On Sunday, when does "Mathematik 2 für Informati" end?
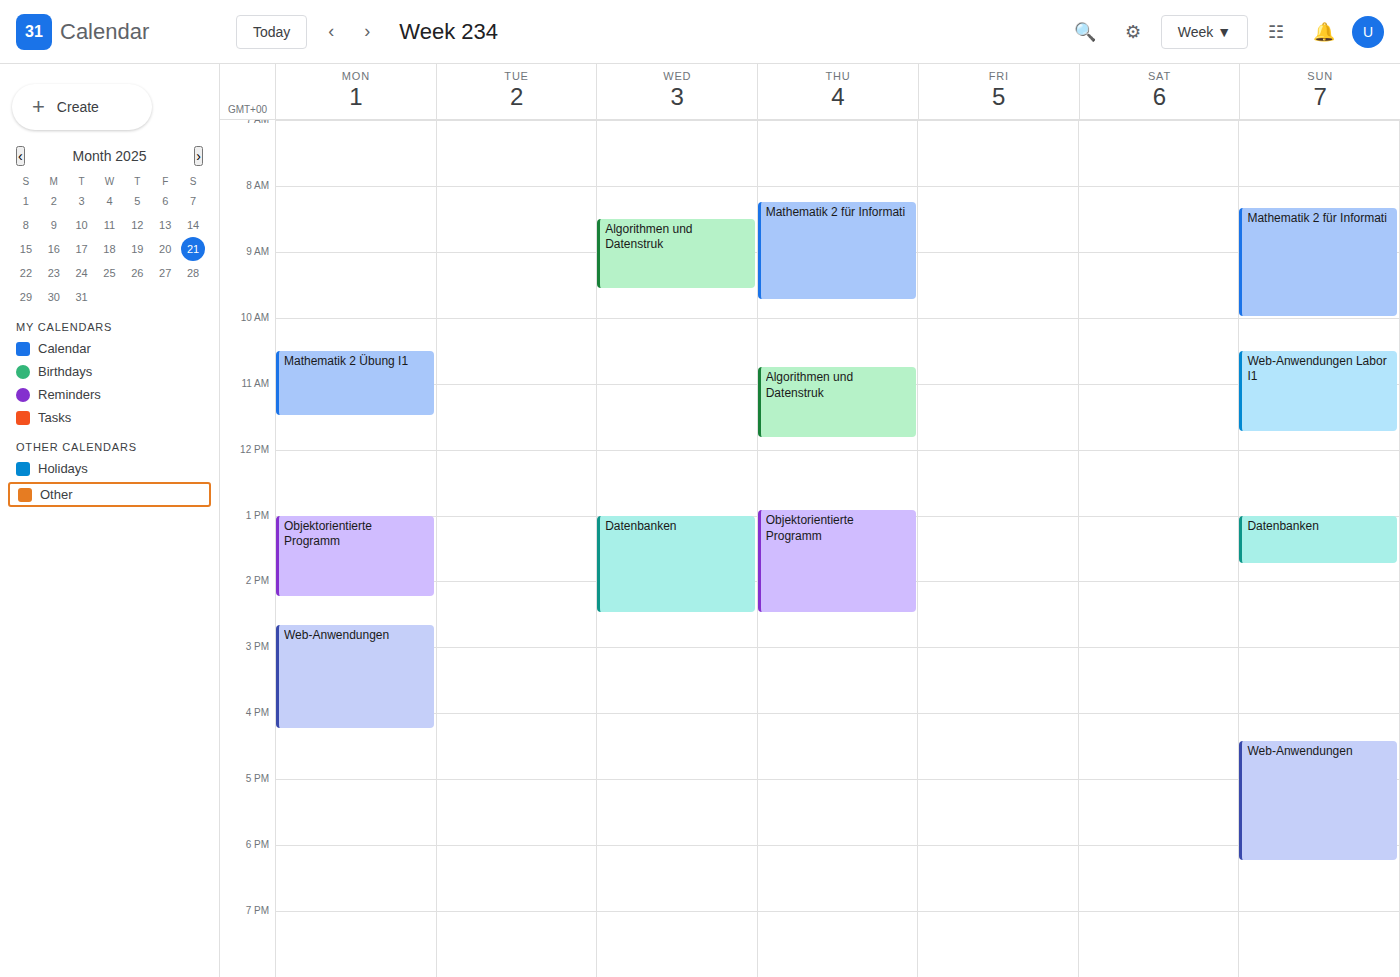
10:00 AM